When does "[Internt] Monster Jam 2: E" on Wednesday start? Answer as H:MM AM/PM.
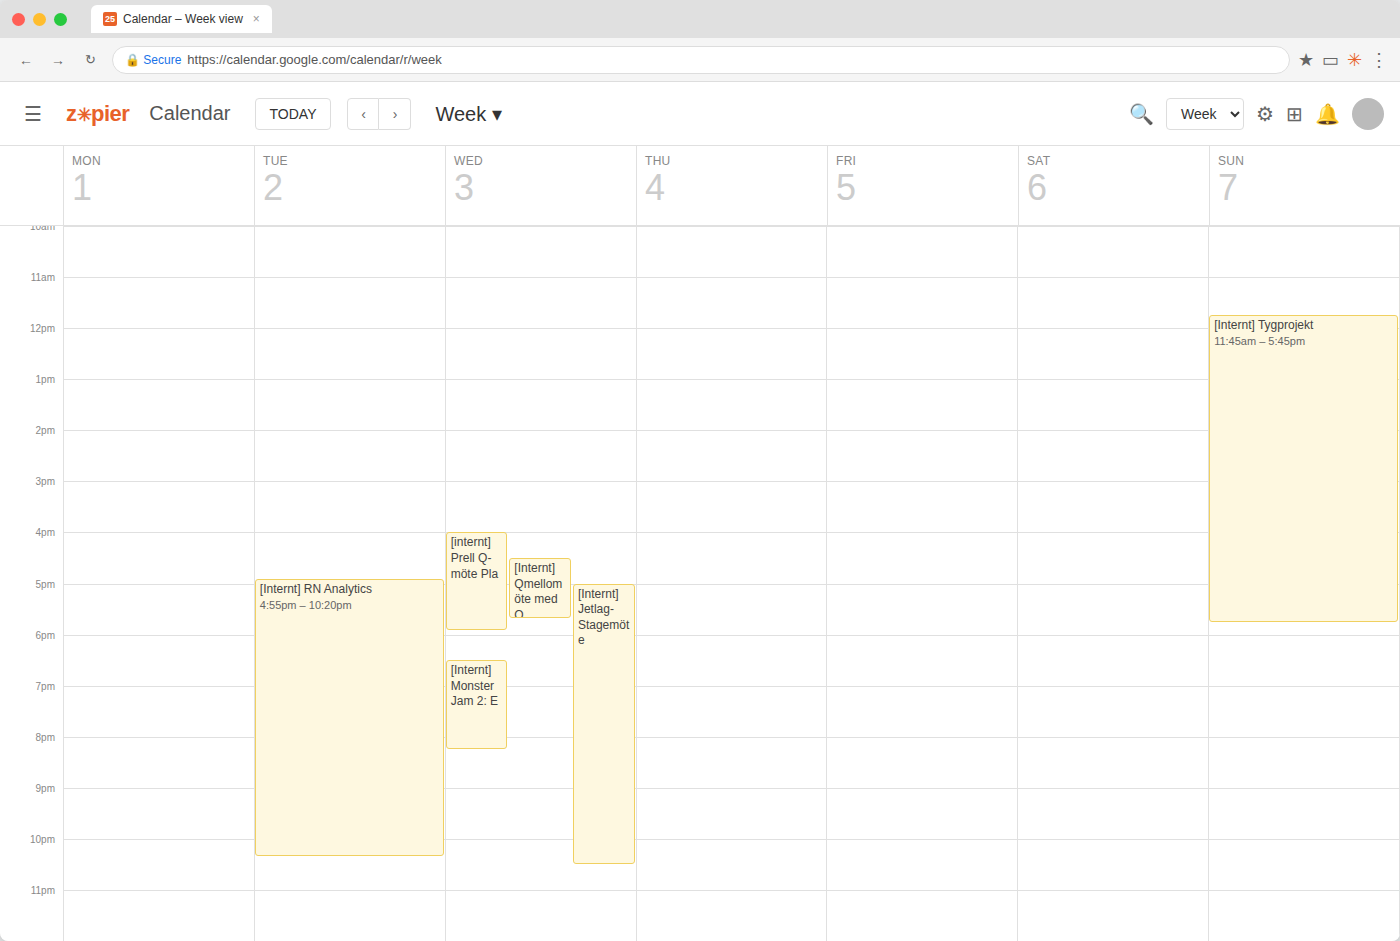
6:30 PM